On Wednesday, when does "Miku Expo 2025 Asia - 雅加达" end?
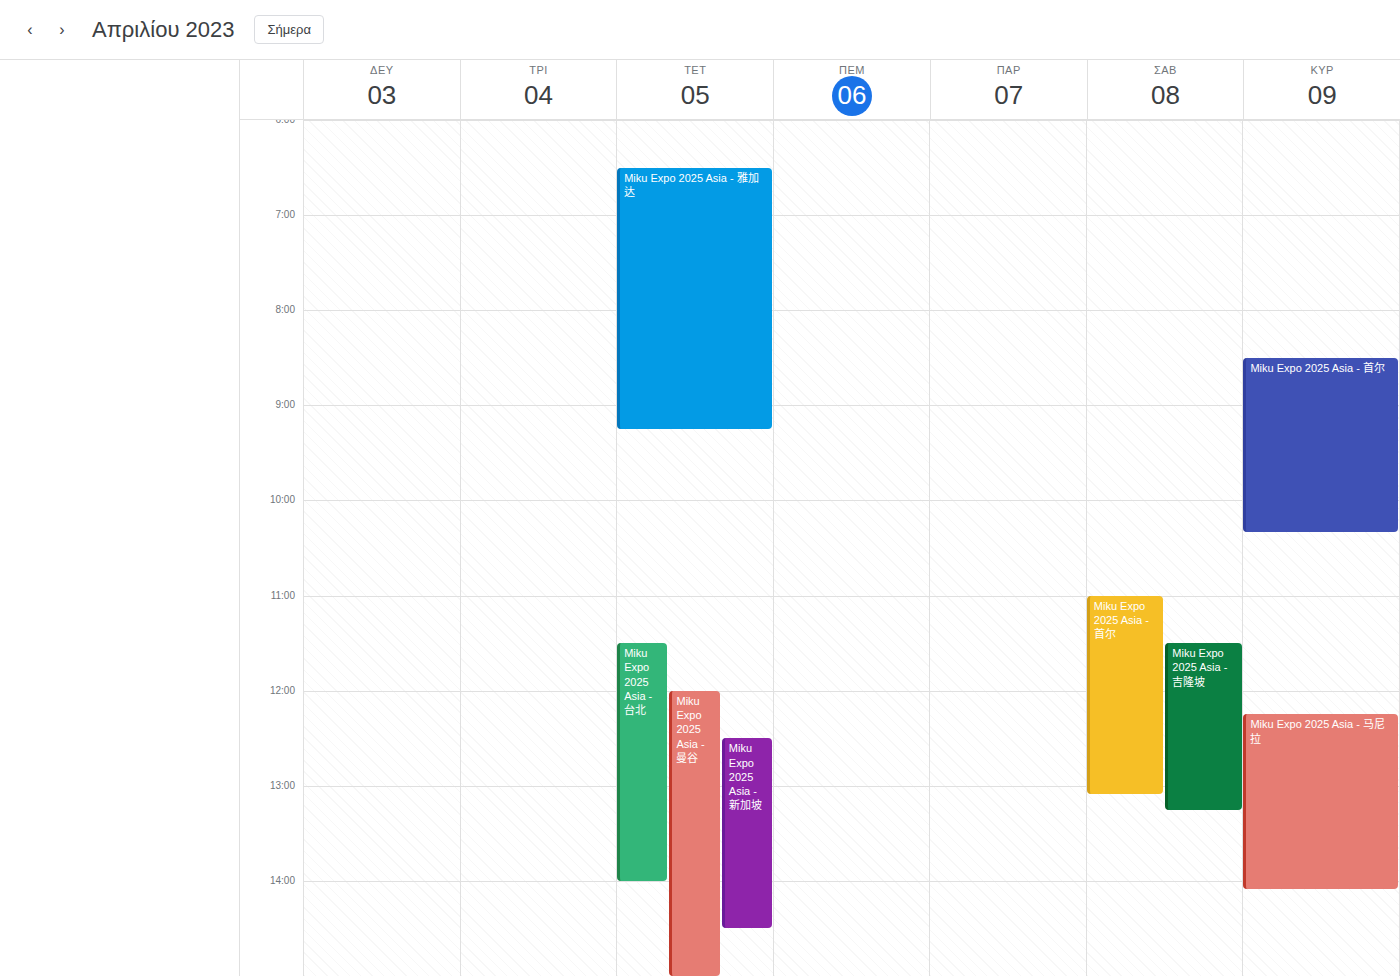
09:15